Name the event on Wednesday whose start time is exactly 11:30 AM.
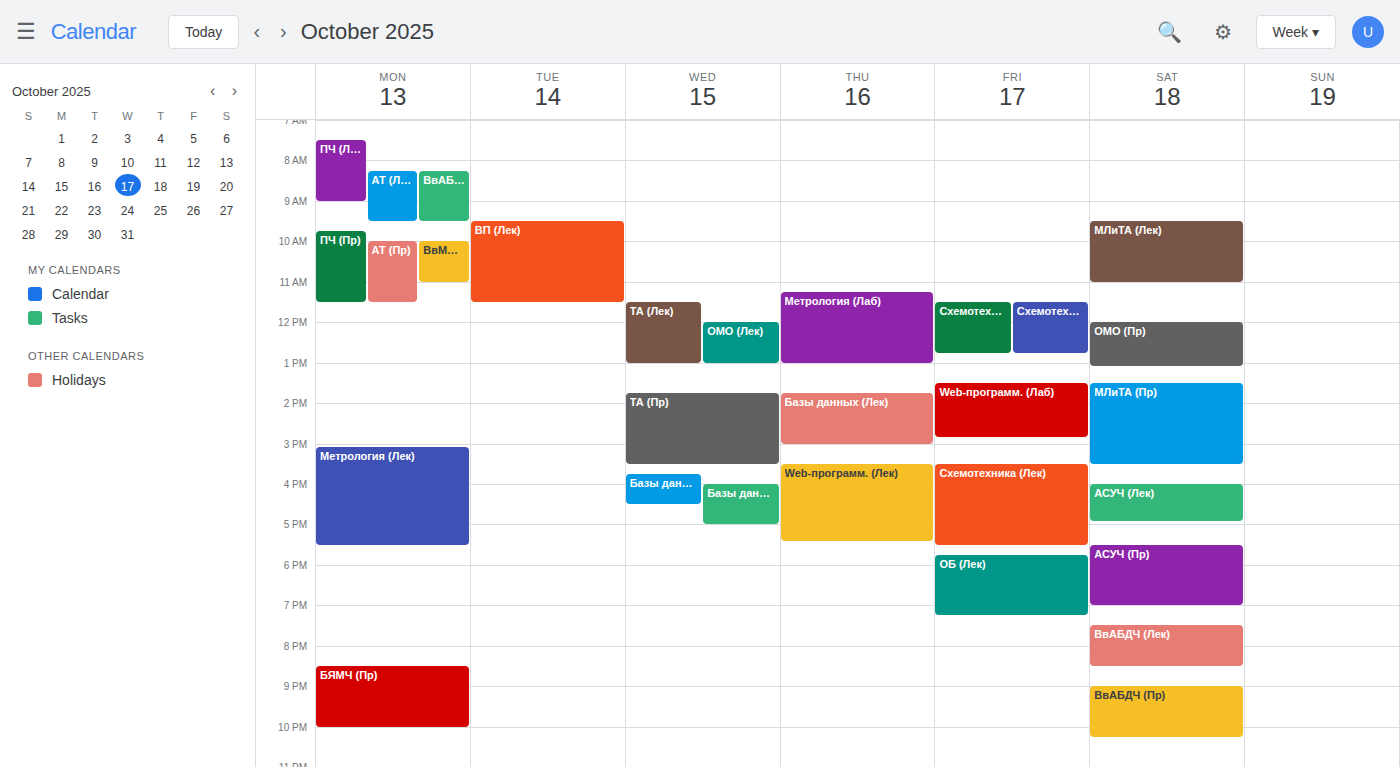
"ТА (Лек)"